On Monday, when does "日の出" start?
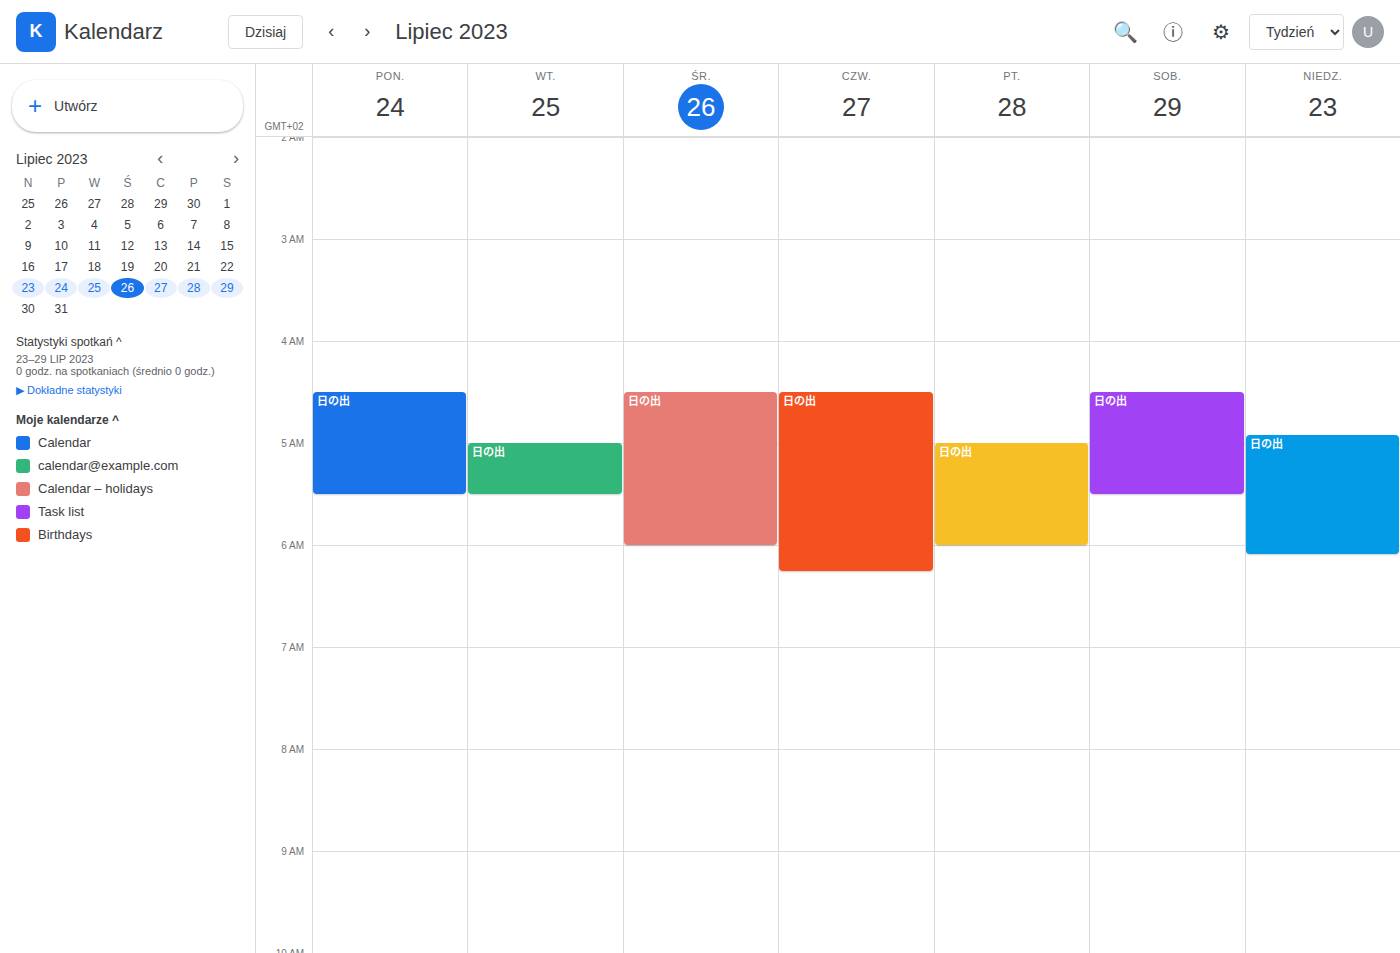
4:30 AM